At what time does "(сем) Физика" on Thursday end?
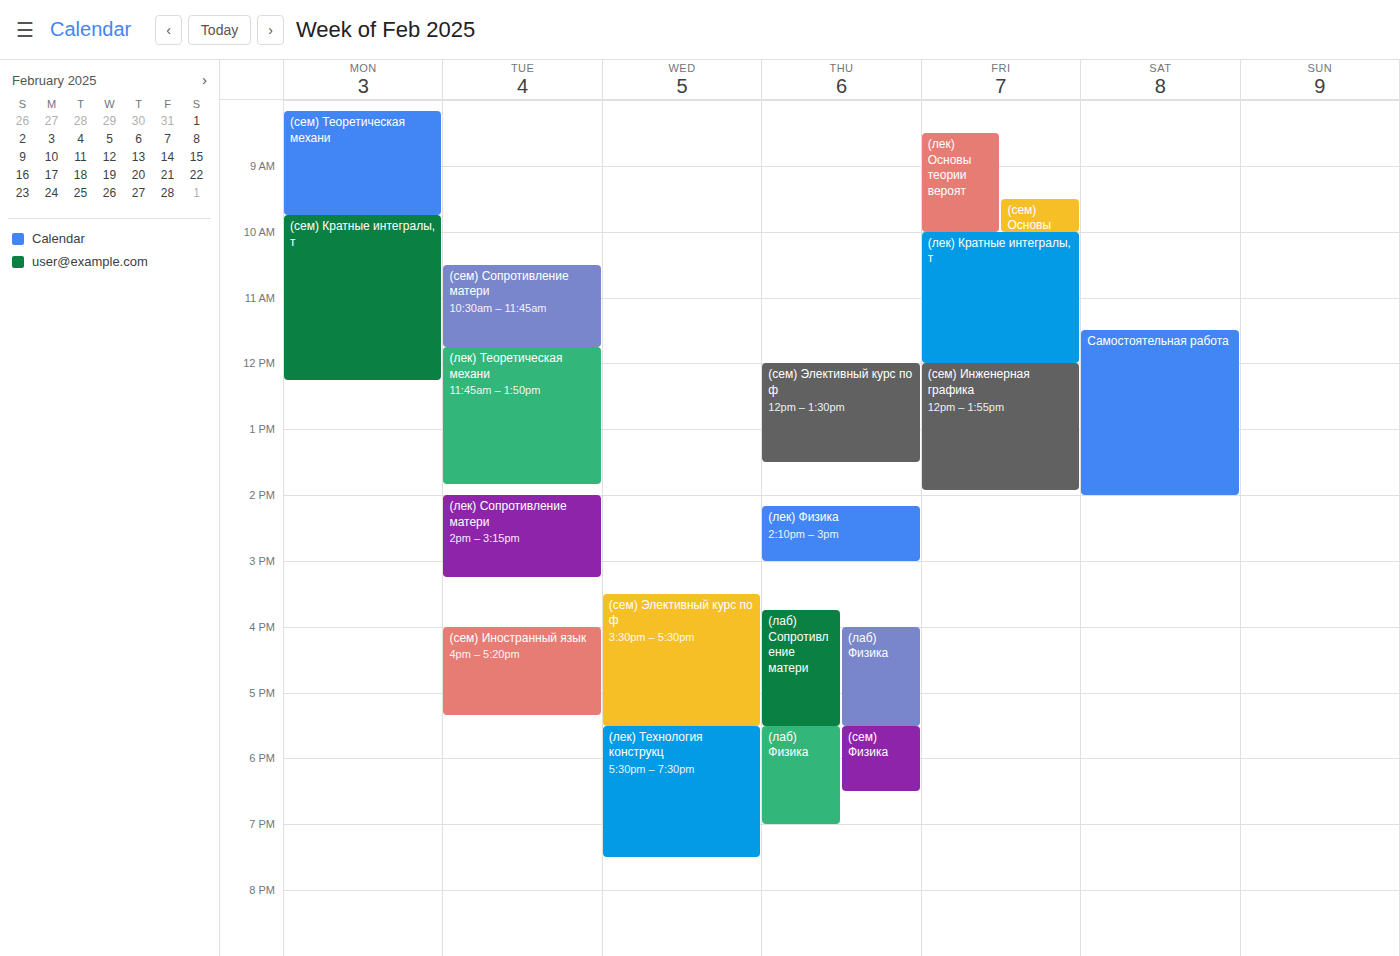
6:30 PM